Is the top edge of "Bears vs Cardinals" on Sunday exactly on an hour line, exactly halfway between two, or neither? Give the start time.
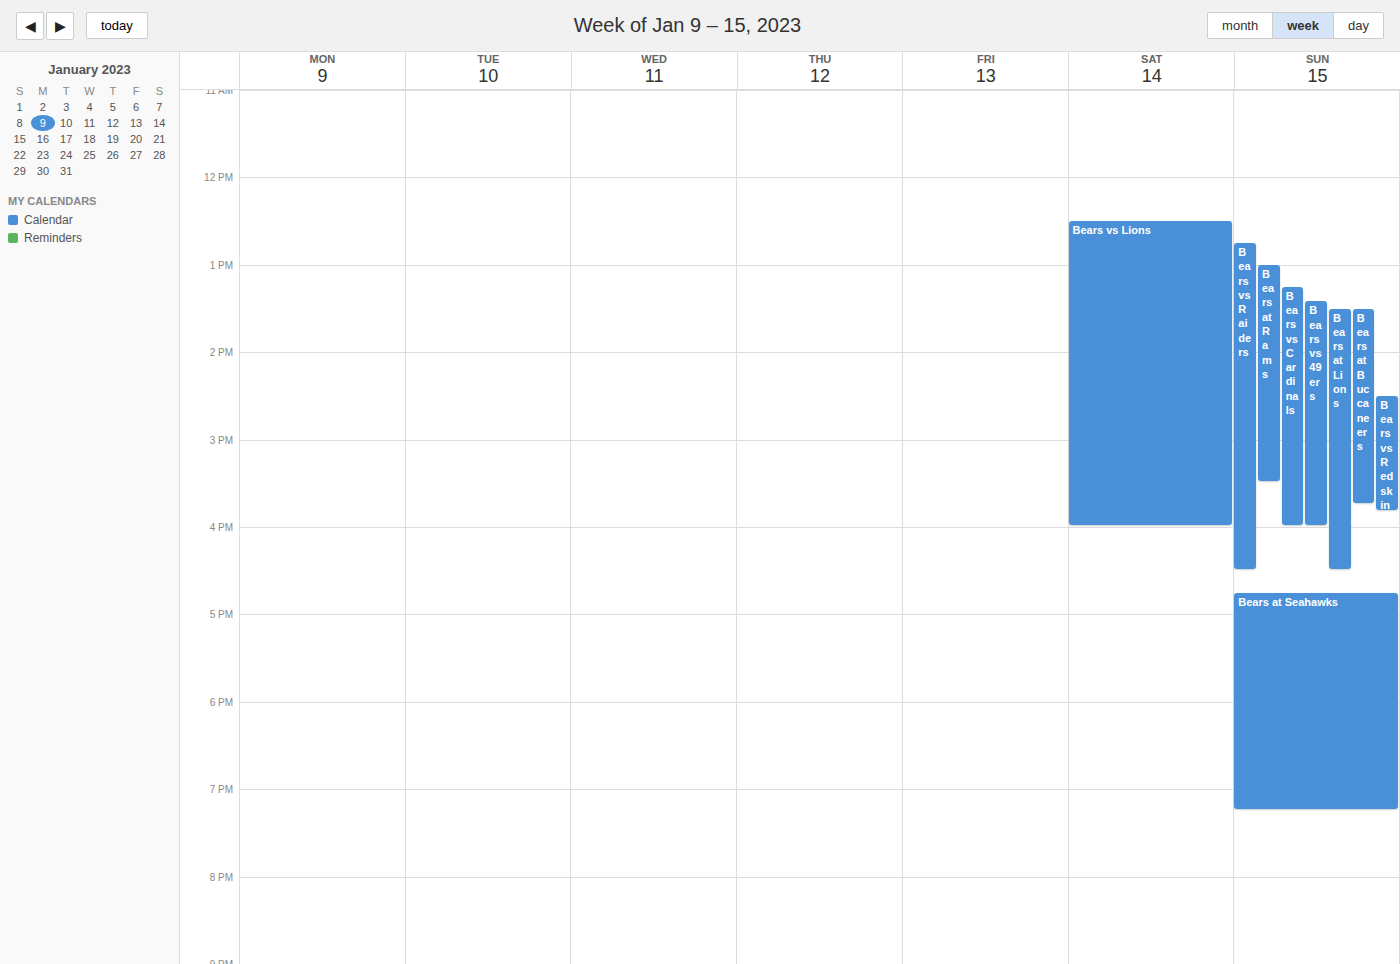
13:15 -- neither: a quarter of the way from the 13:00 line to the 14:00 line.